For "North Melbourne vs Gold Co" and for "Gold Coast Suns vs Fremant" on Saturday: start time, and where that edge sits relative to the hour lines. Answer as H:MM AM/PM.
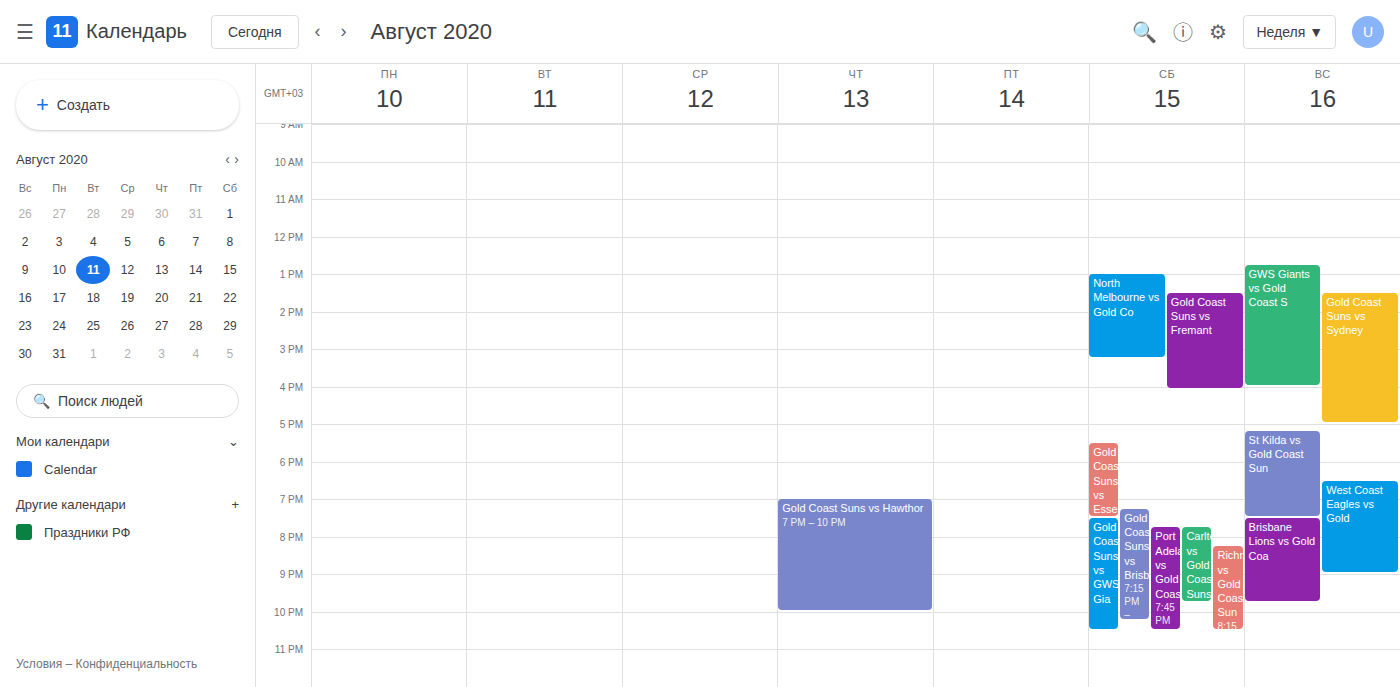
"North Melbourne vs Gold Co": 1:00 PM, exactly on the 1 PM line. "Gold Coast Suns vs Fremant": 1:30 PM, halfway between the 1 PM and 2 PM lines.